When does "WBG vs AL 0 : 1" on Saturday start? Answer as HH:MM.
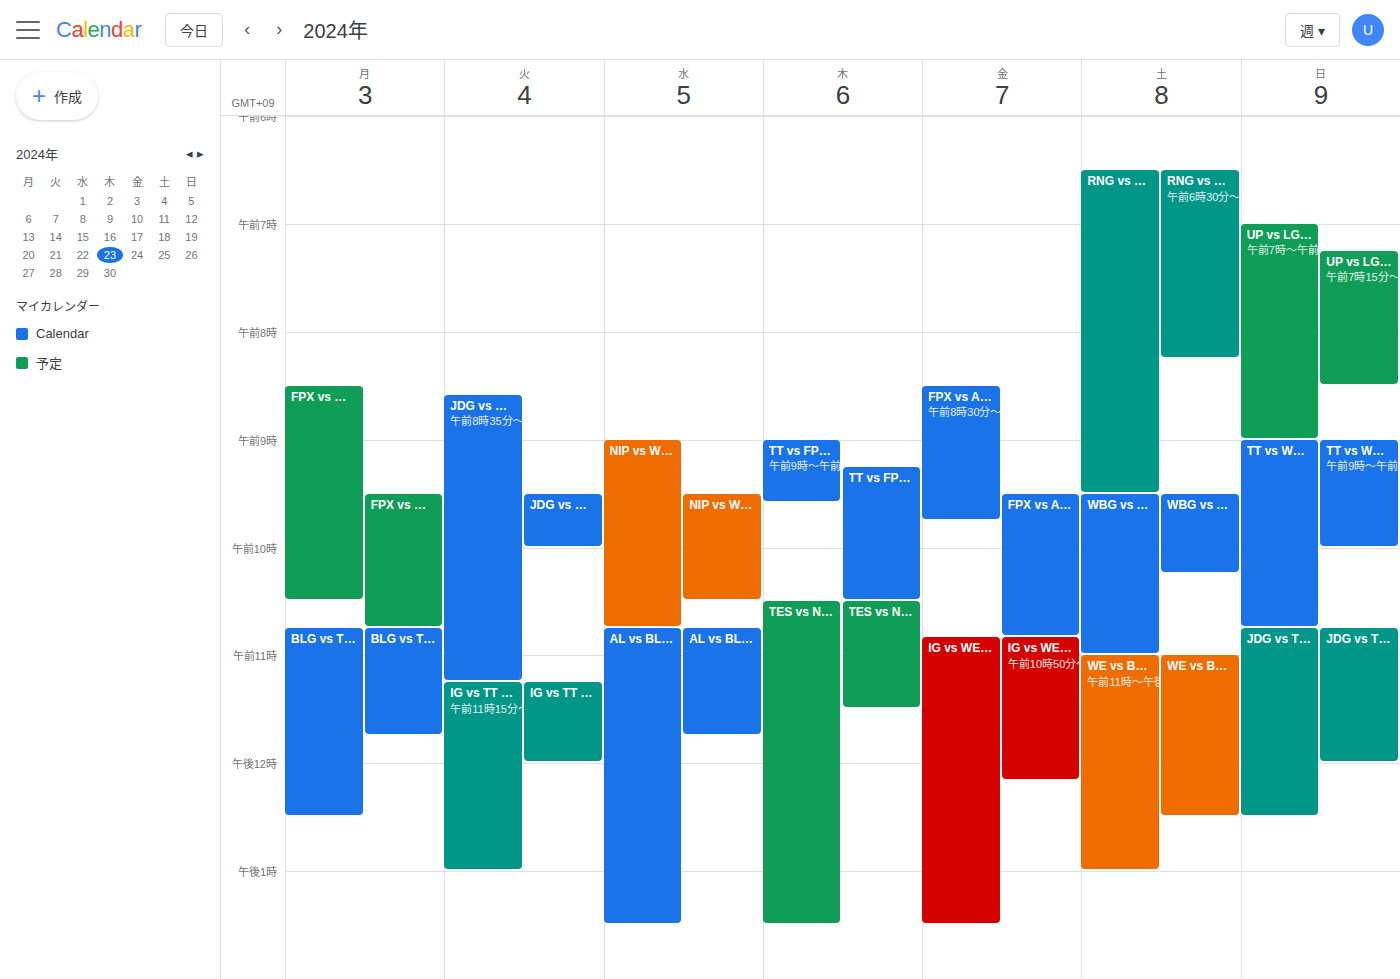
09:30